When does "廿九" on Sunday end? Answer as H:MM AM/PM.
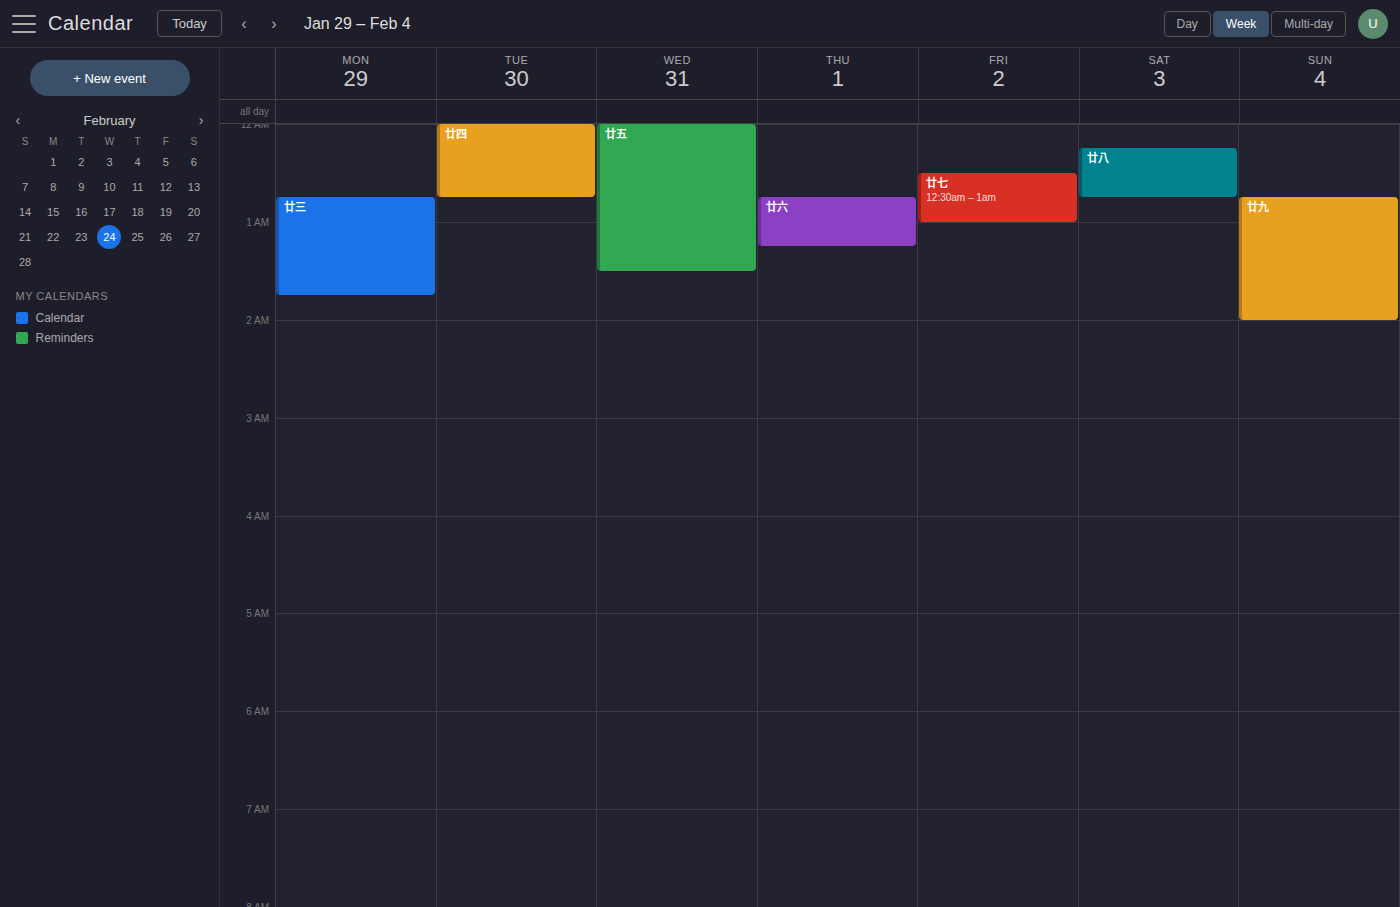
2:00 AM